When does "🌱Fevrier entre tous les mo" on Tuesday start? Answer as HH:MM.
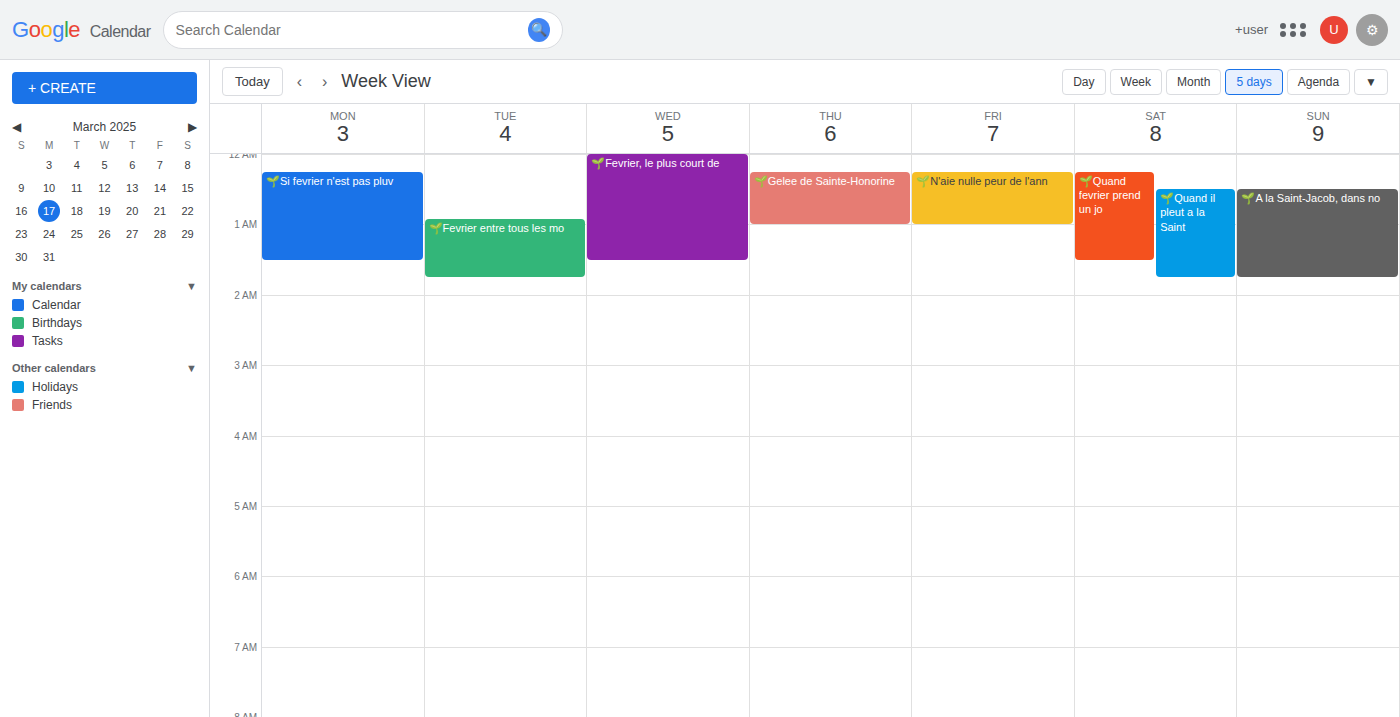
00:55